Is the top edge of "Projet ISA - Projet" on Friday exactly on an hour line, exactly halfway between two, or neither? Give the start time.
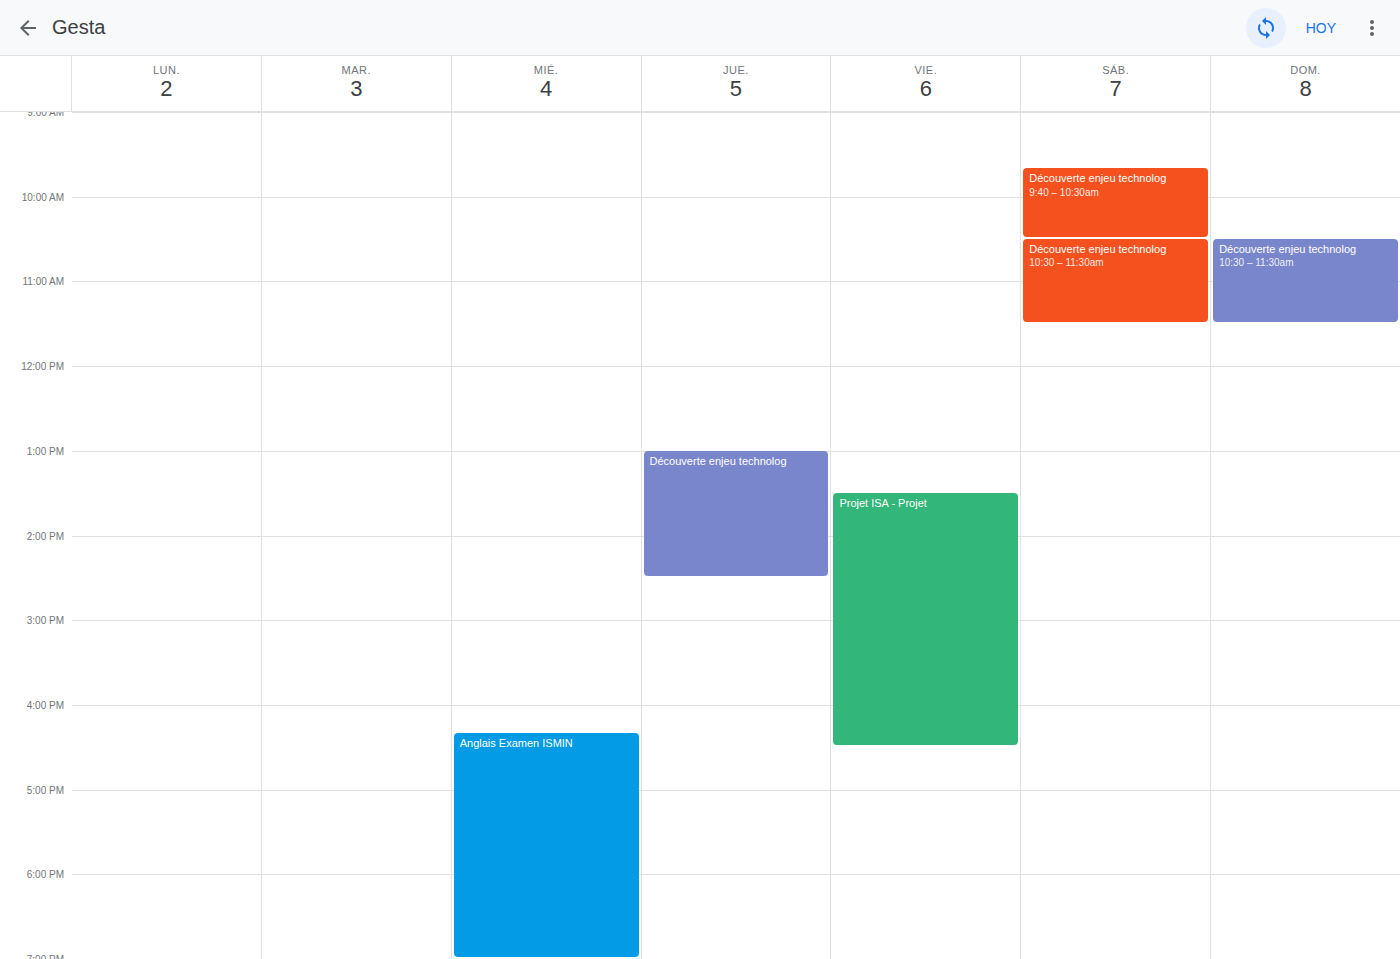
13:30 -- halfway between the 13:00 and 14:00 lines.